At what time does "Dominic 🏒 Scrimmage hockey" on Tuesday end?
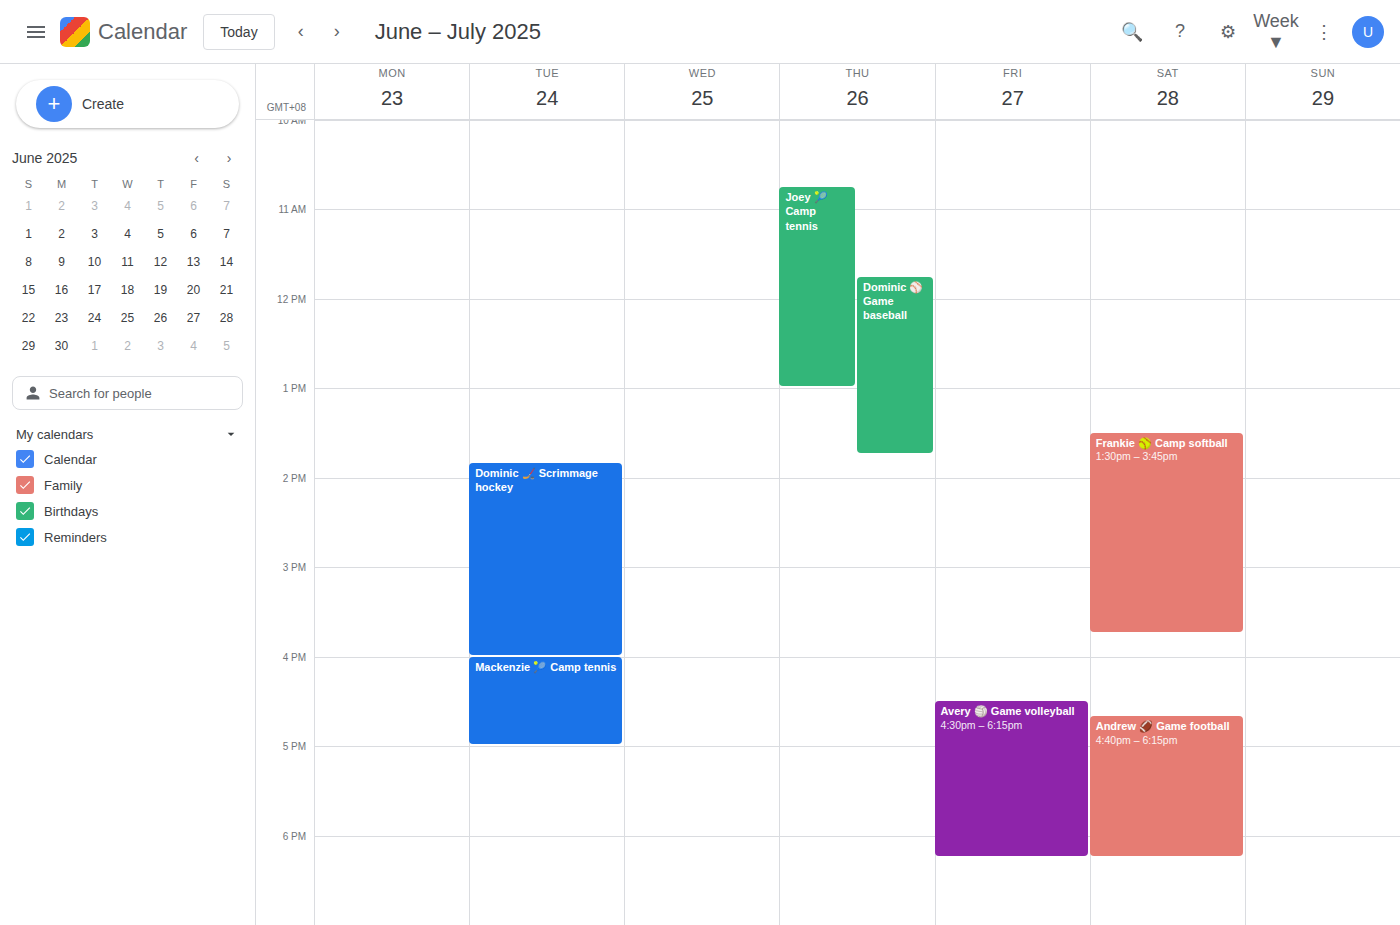
16:00